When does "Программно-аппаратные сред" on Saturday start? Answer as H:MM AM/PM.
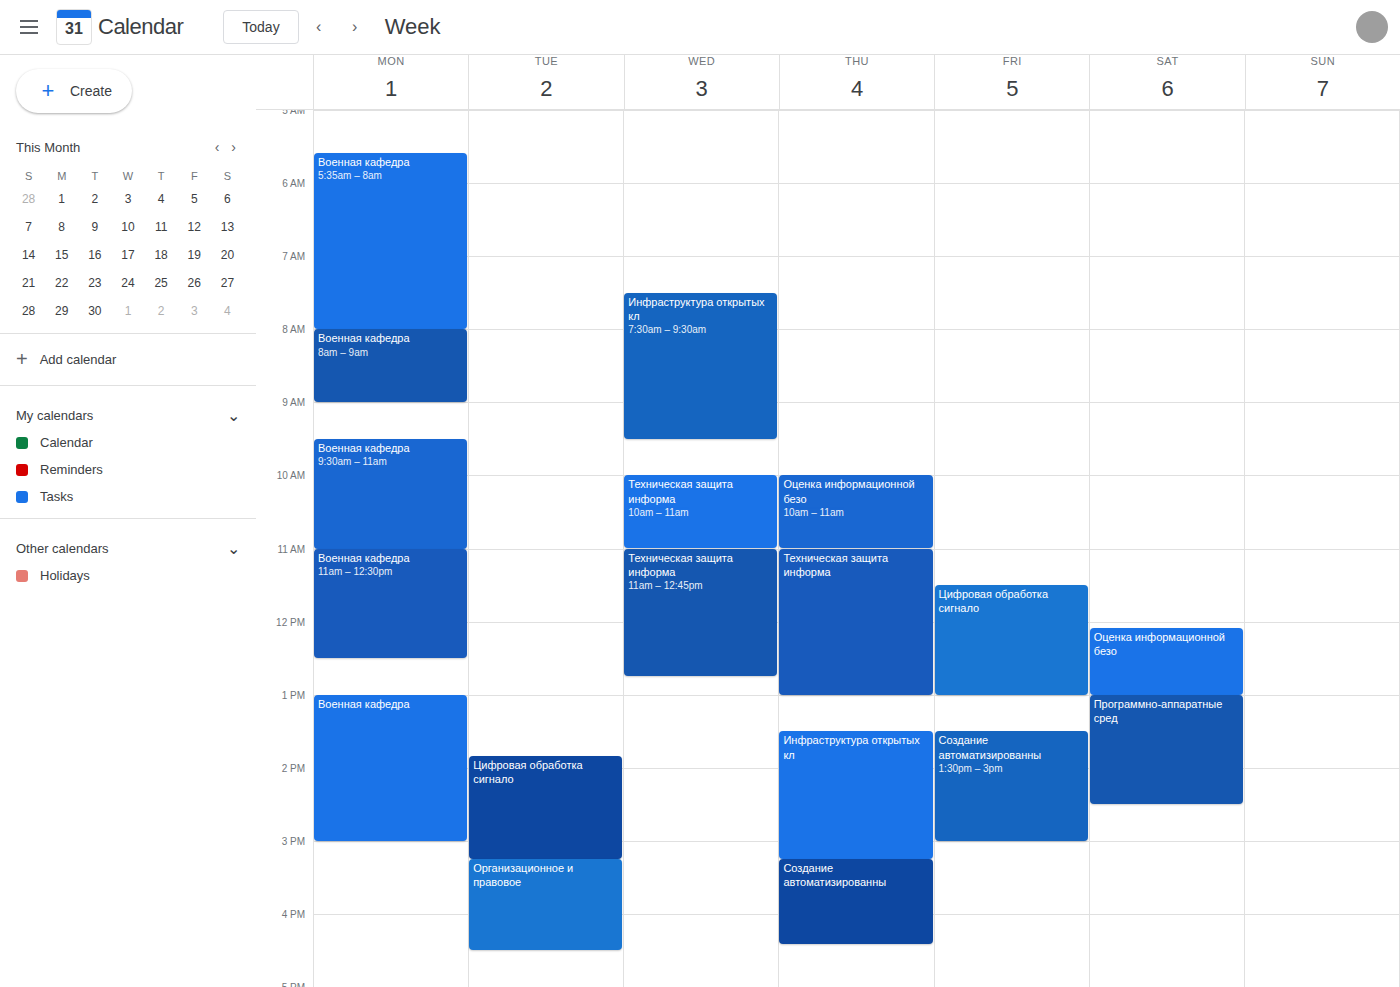
1:00 PM